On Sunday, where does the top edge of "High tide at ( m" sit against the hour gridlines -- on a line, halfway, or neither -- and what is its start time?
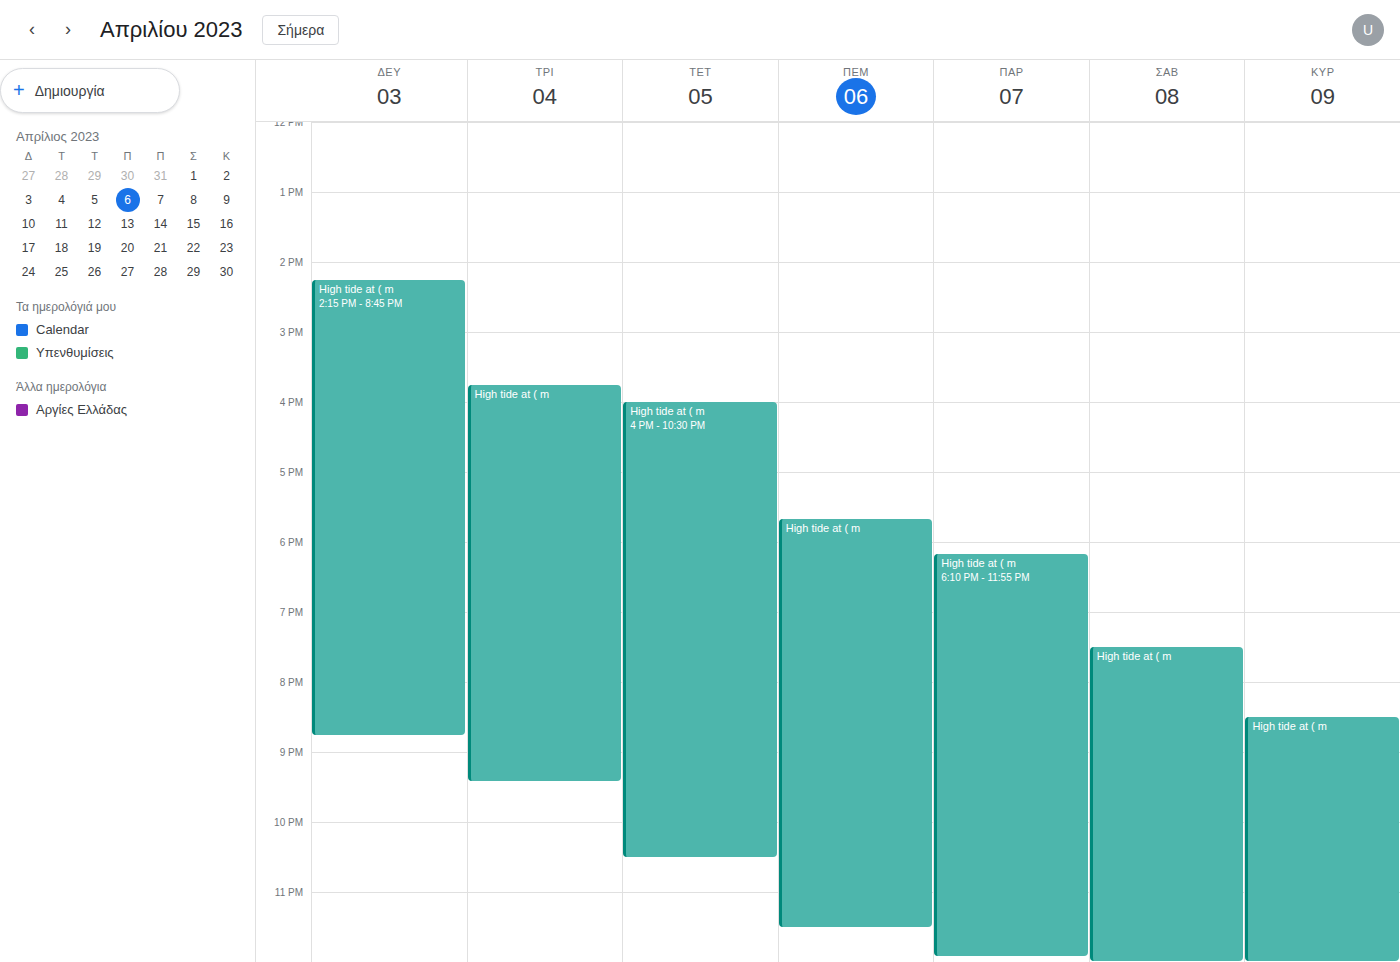
8:30 PM -- halfway between the 8 PM and 9 PM lines.